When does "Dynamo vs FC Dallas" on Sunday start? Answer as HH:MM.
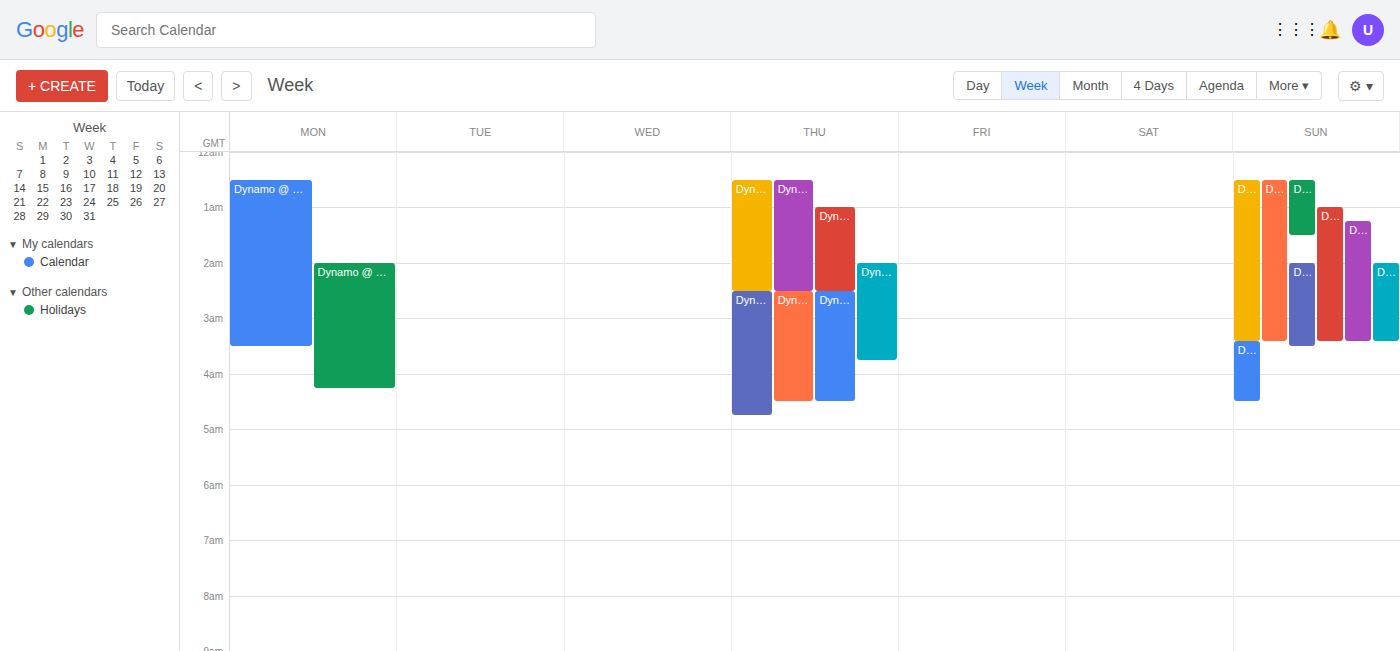
01:15